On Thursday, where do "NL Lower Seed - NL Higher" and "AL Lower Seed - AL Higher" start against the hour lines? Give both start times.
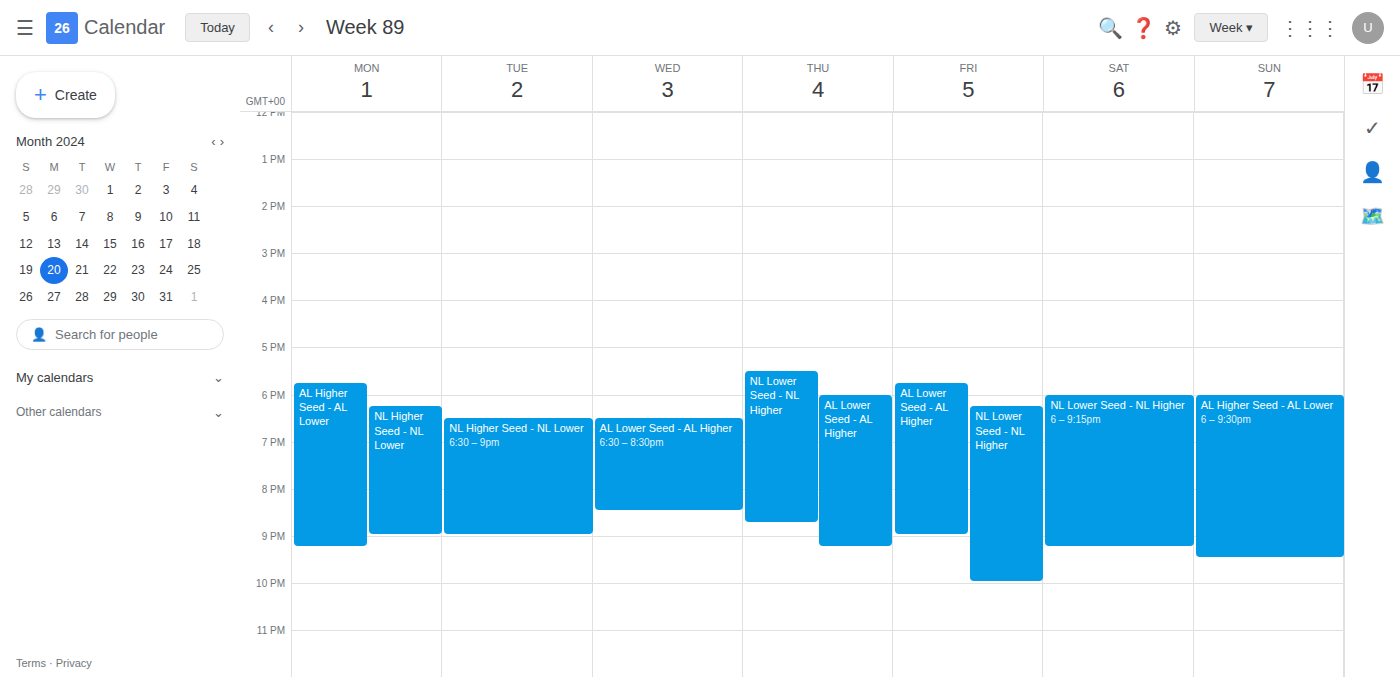
"NL Lower Seed - NL Higher": 5:30 PM, halfway between the 5 PM and 6 PM lines. "AL Lower Seed - AL Higher": 6:00 PM, exactly on the 6 PM line.